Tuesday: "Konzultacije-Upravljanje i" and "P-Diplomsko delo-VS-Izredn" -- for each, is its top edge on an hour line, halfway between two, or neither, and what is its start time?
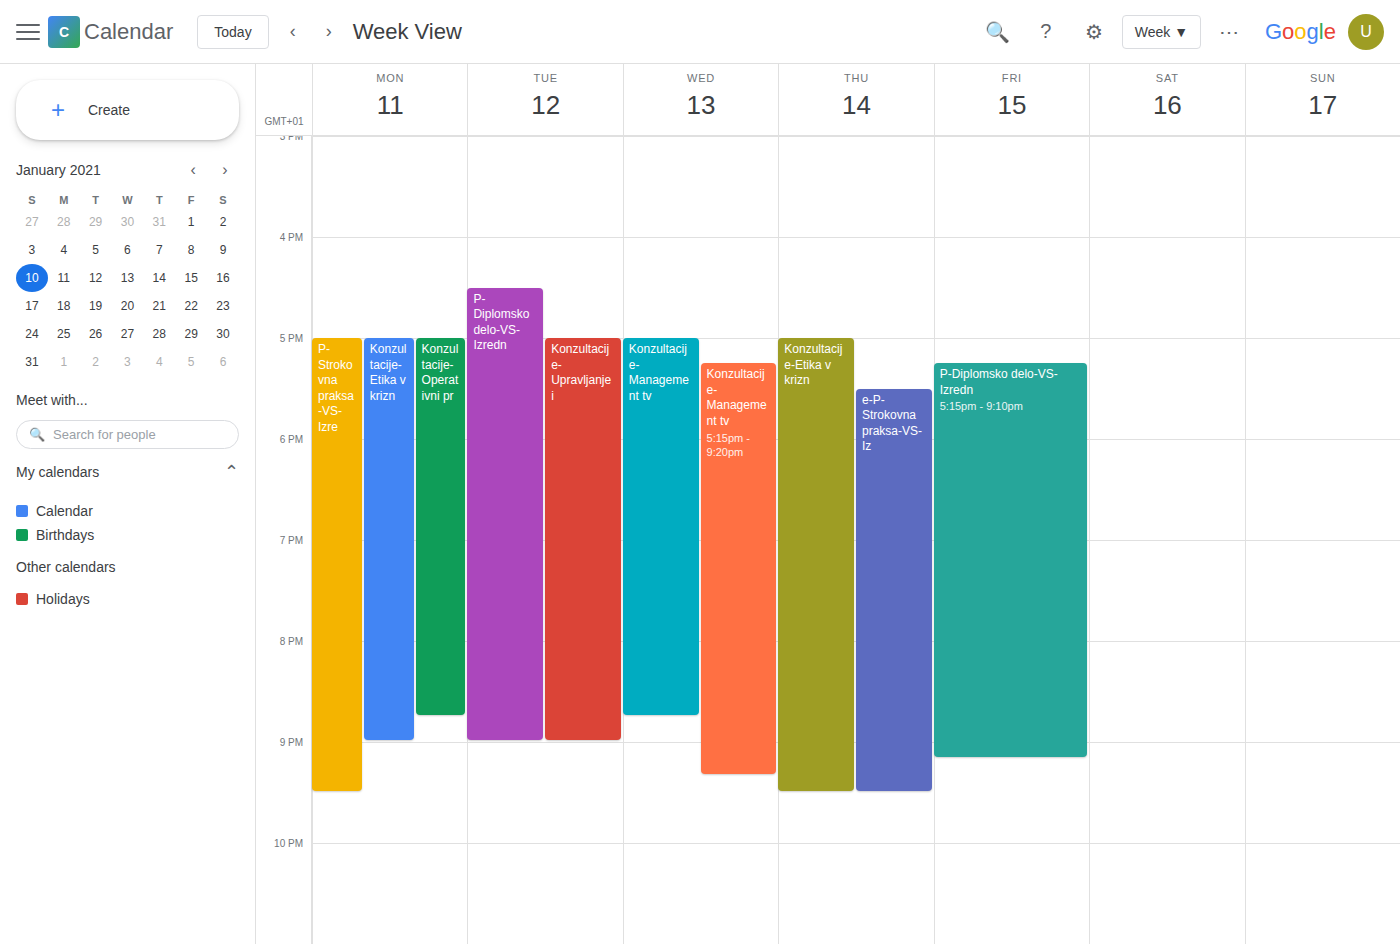
"Konzultacije-Upravljanje i": 5:00 PM, exactly on the 5 PM line. "P-Diplomsko delo-VS-Izredn": 4:30 PM, halfway between the 4 PM and 5 PM lines.